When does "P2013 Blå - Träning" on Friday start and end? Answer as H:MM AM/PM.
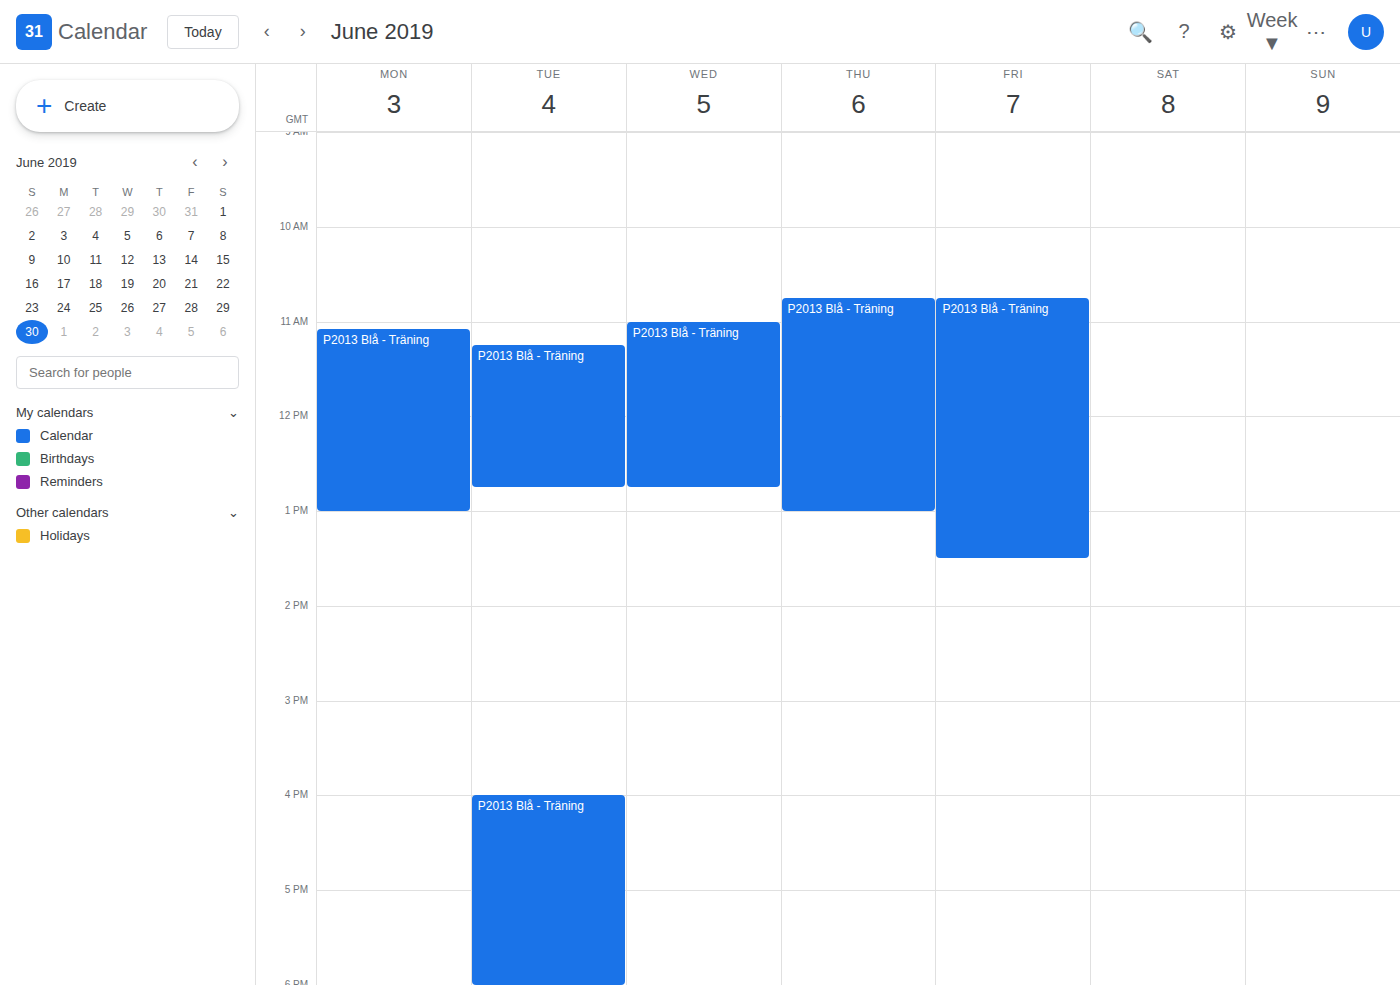
10:45 AM to 1:30 PM